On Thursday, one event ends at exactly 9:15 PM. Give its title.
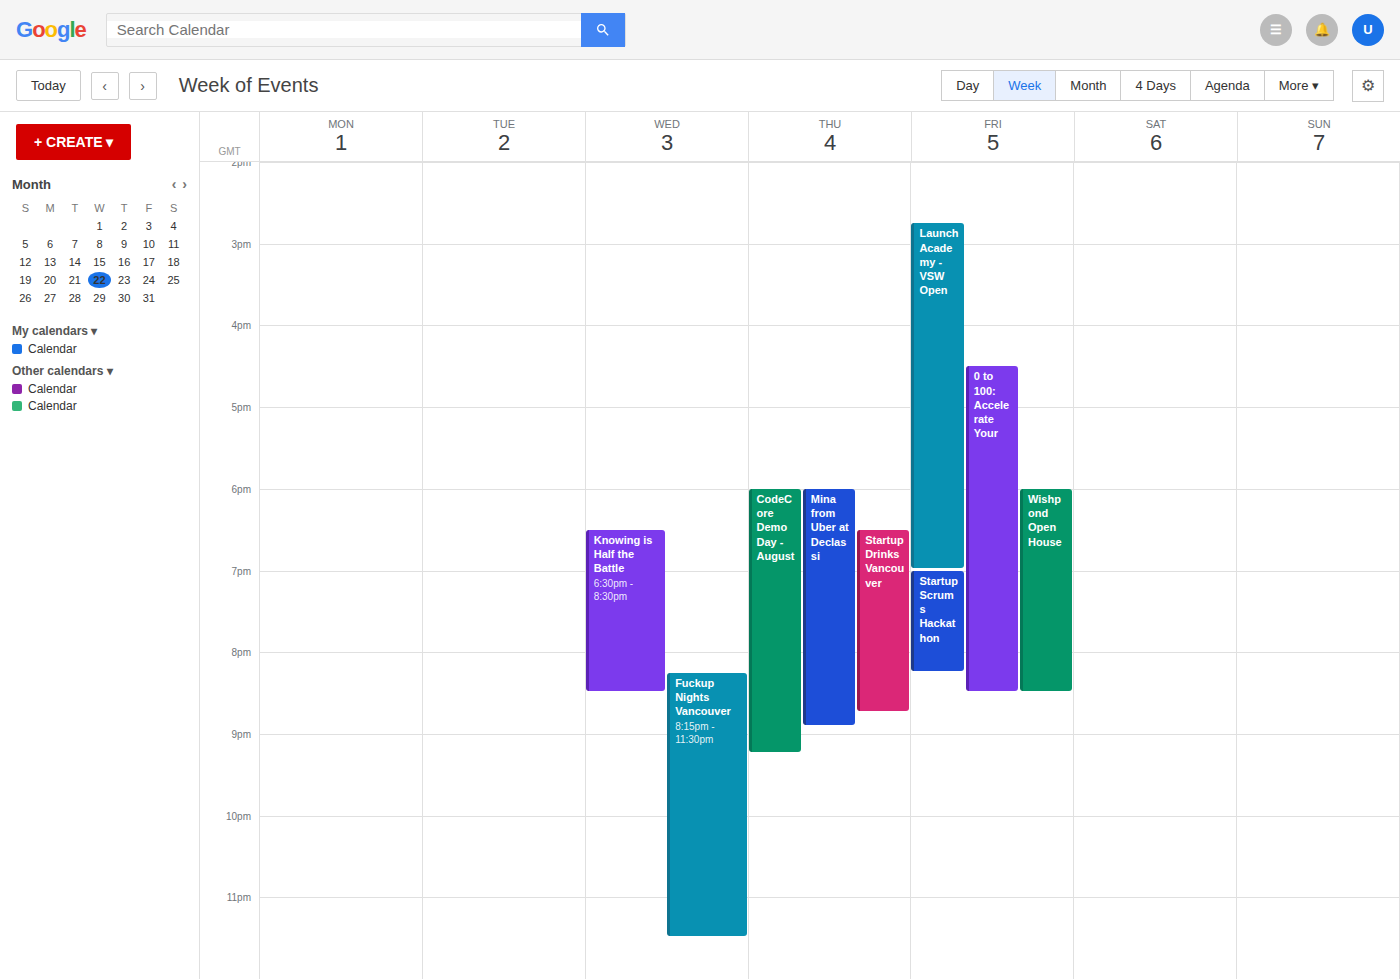
"CodeCore Demo Day - August"